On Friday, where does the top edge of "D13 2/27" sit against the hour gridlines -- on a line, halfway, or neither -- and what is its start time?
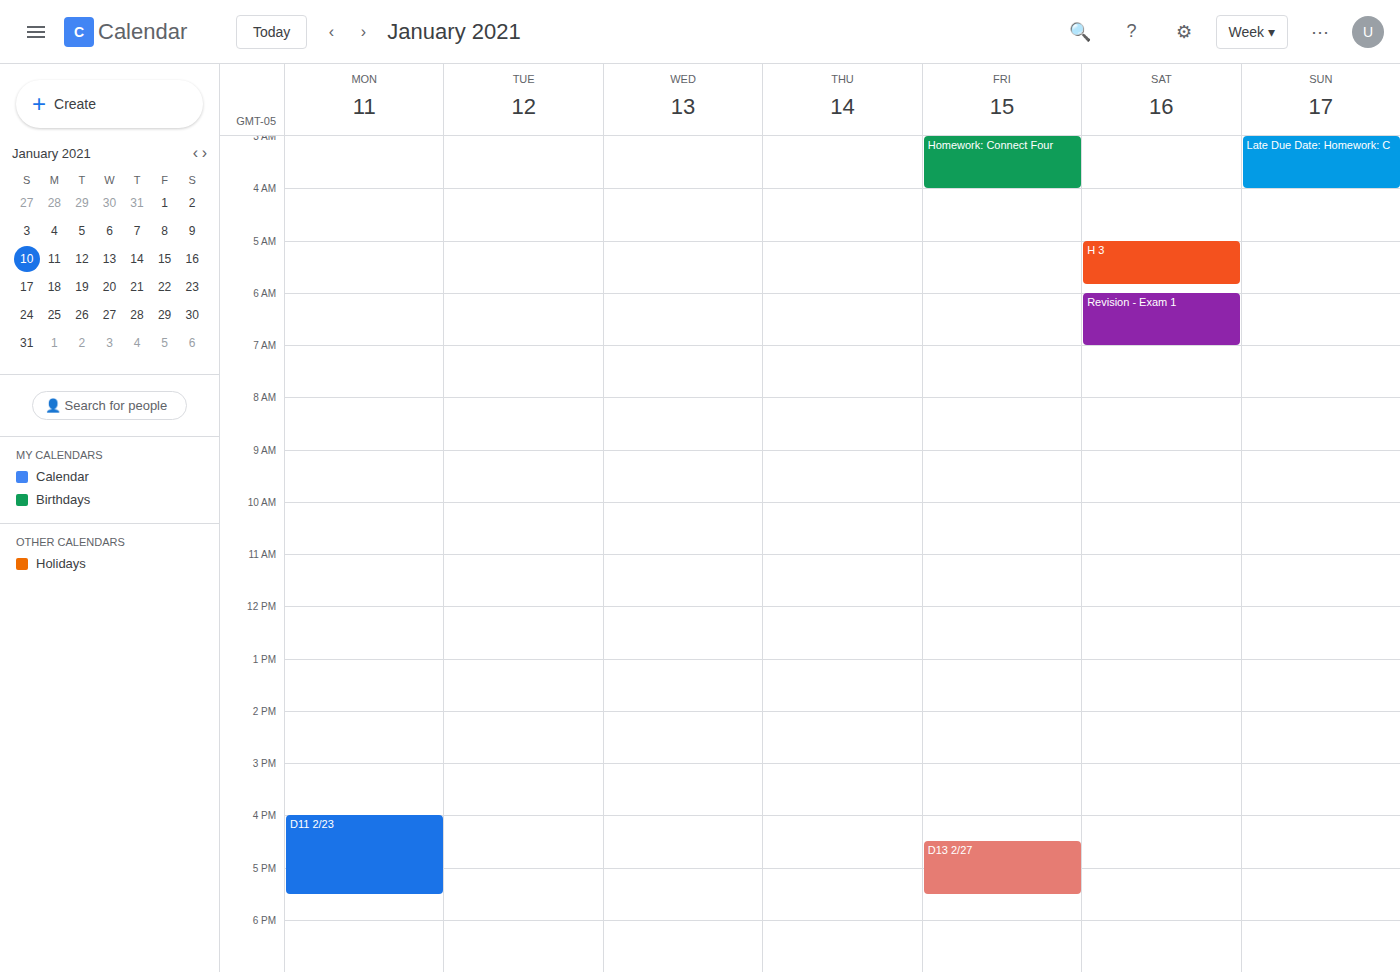
4:30 PM -- halfway between the 4 PM and 5 PM lines.